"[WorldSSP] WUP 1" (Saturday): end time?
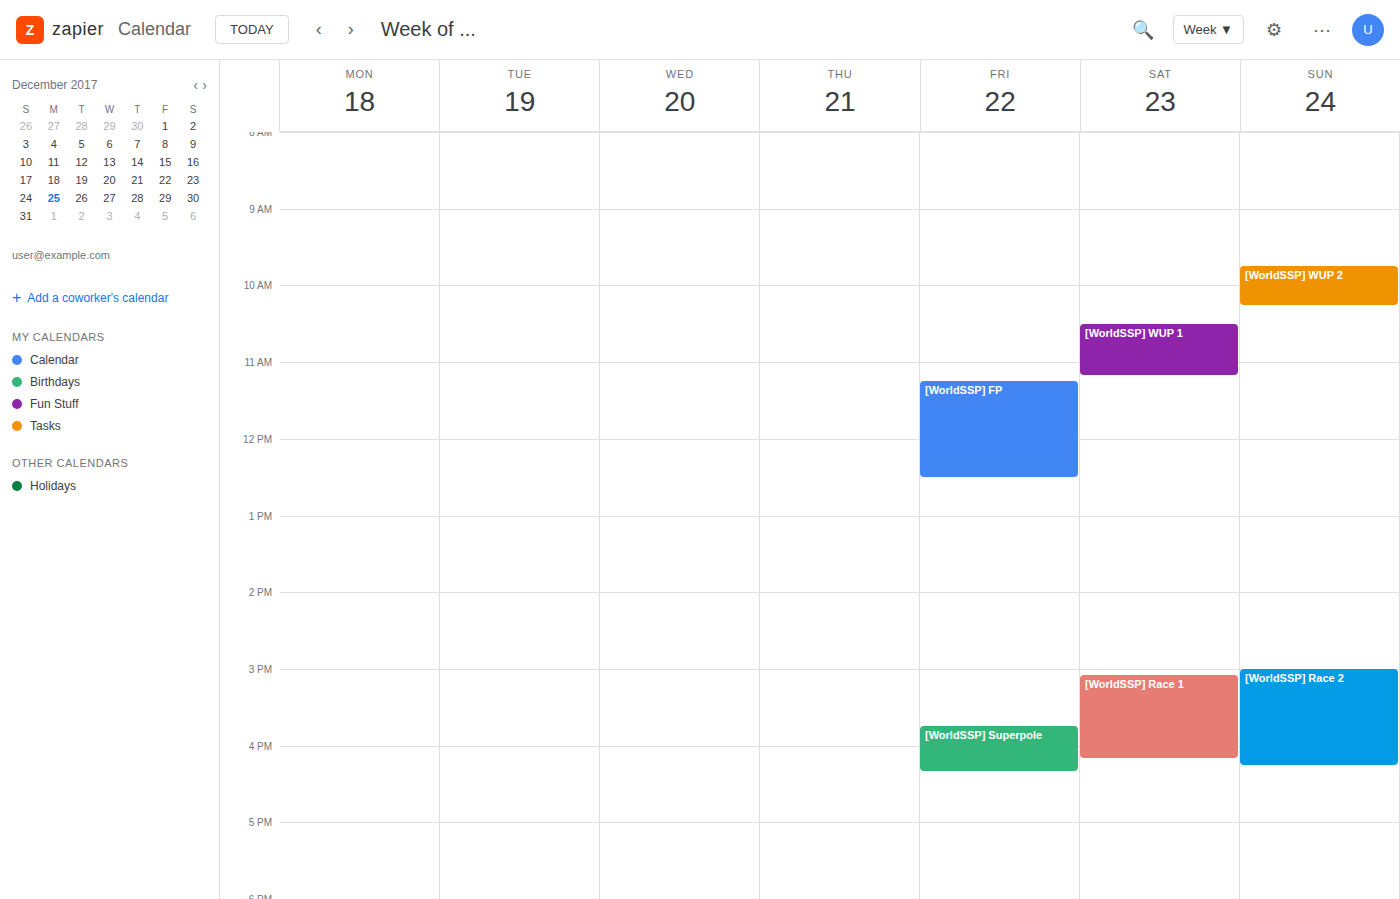
11:10 AM